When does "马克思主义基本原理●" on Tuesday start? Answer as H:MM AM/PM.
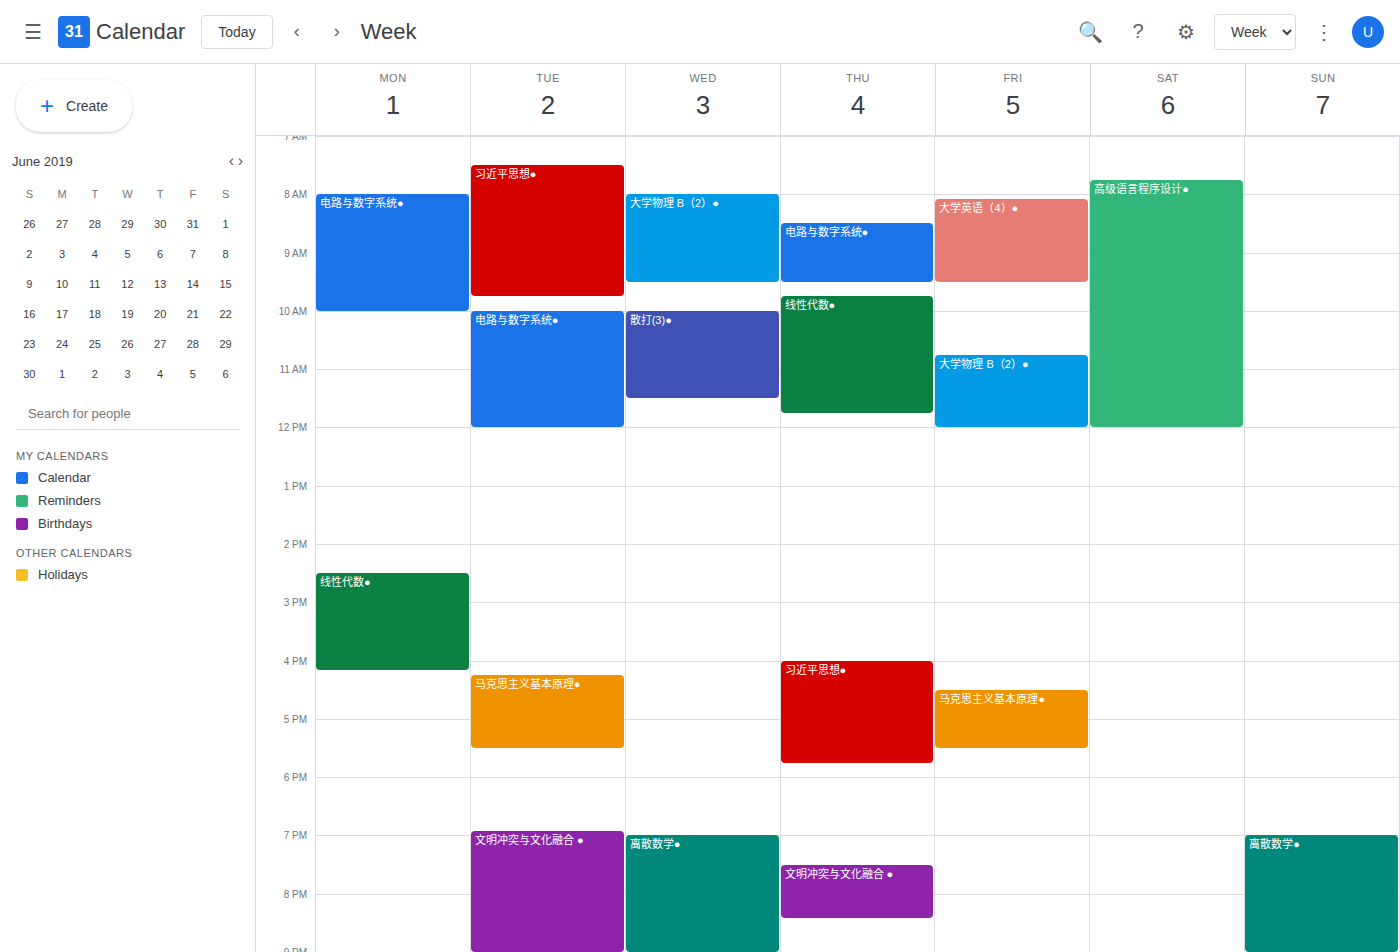
4:15 PM